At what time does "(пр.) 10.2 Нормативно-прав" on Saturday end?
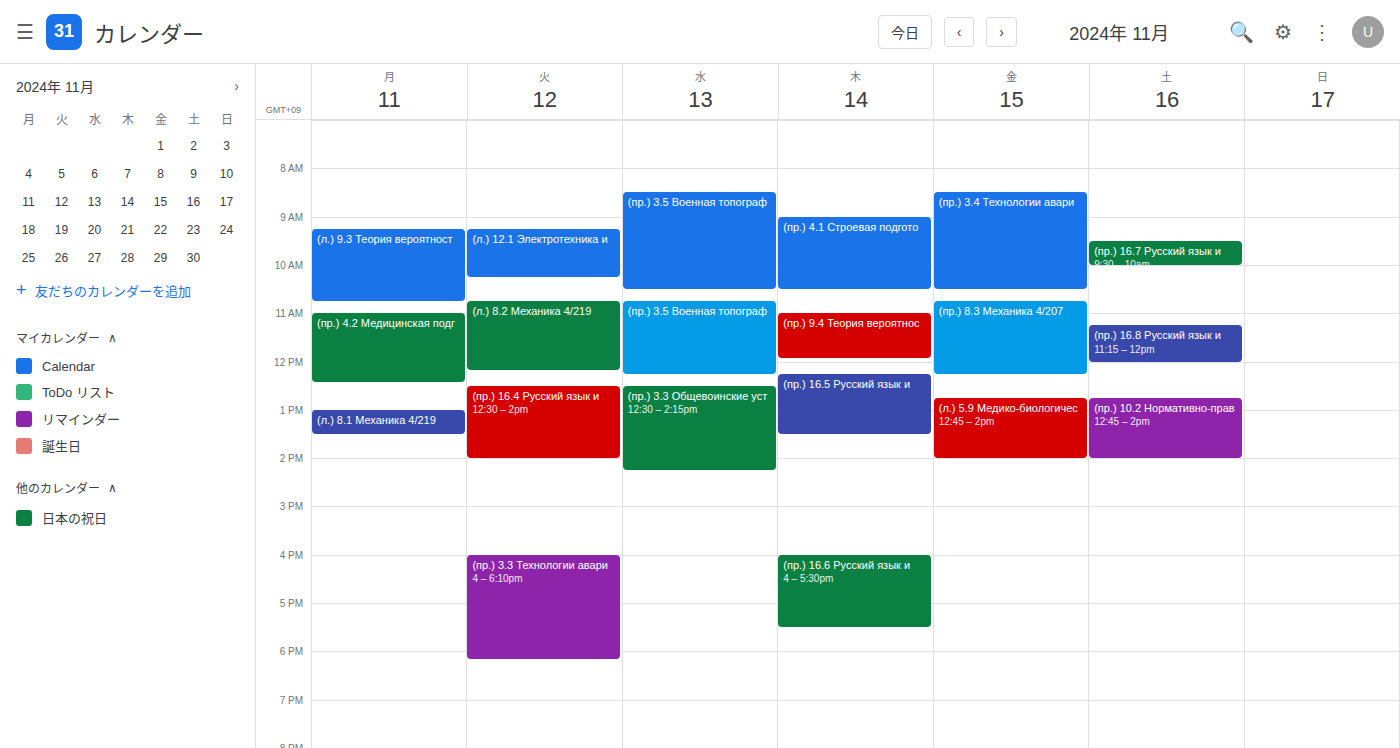
2:00 PM